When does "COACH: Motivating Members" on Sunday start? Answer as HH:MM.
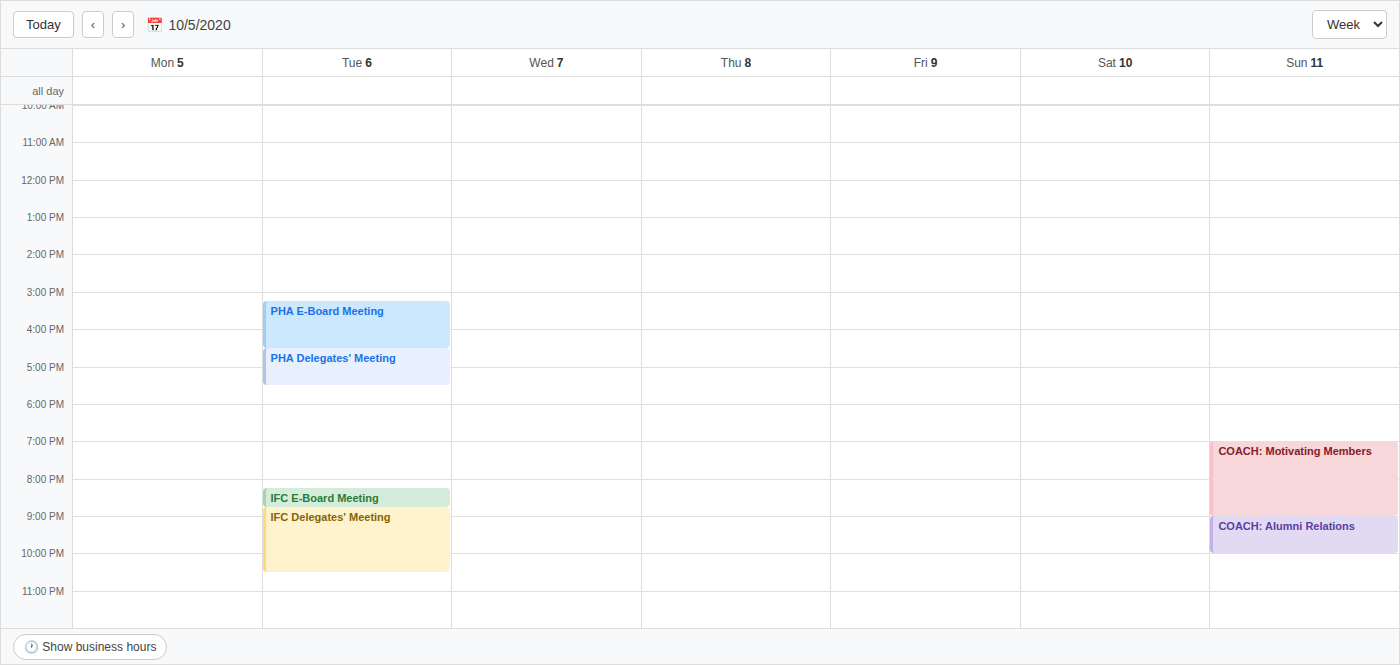
19:00